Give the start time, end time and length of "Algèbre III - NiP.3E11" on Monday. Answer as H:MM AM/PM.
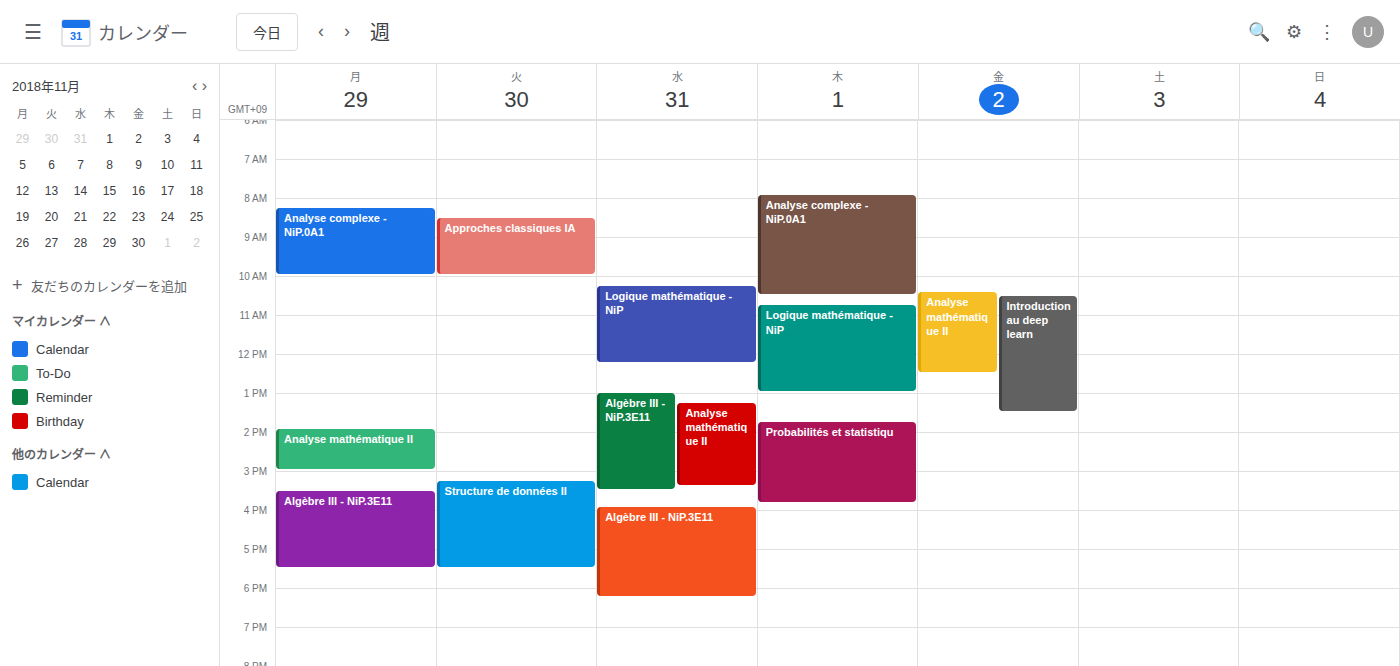
3:30 PM to 5:30 PM, 2 hours